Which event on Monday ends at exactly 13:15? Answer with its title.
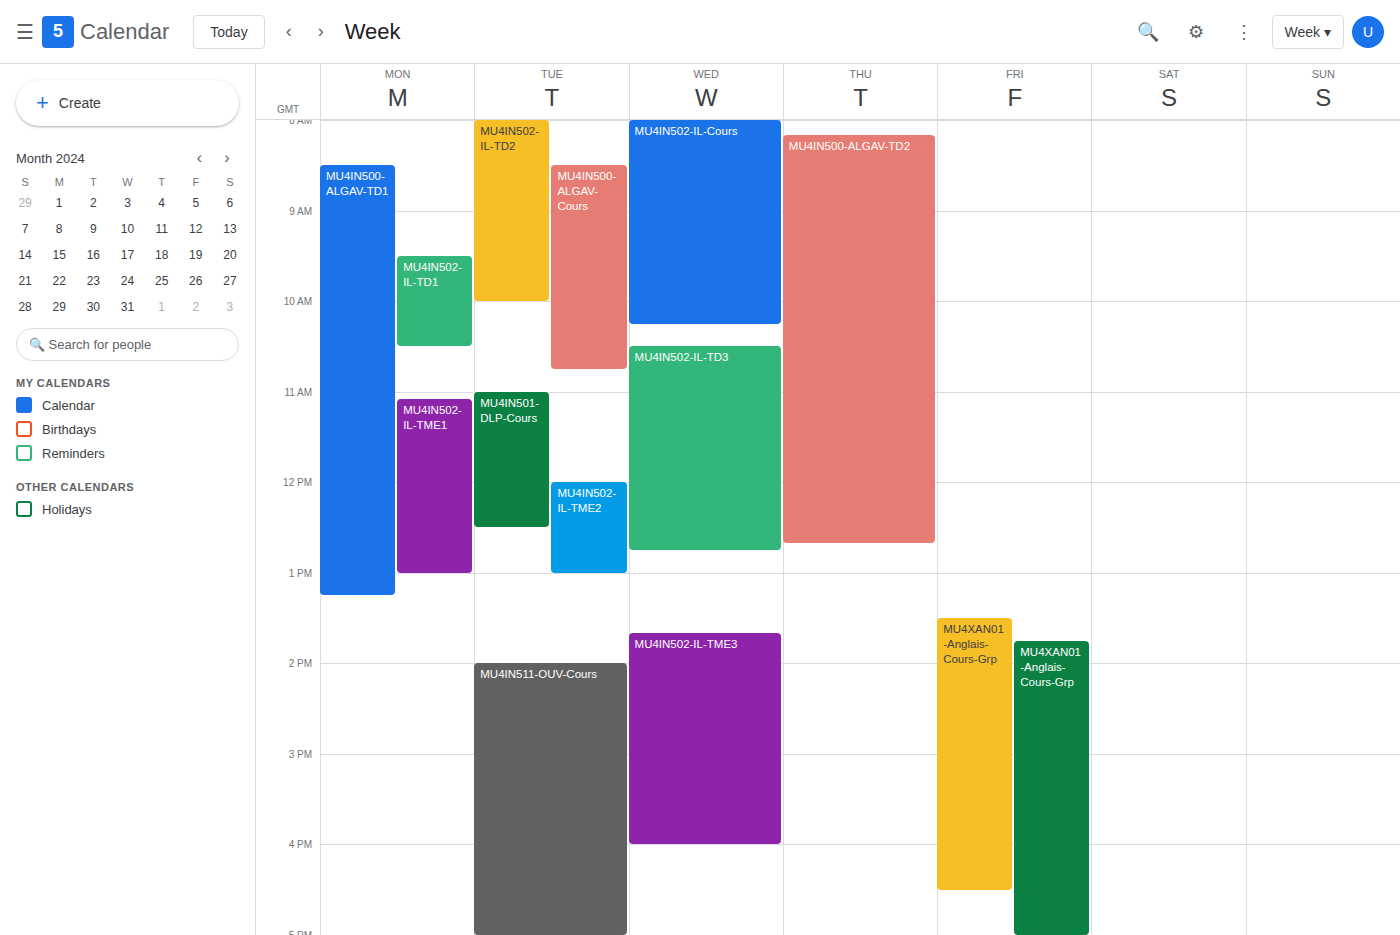
"MU4IN500-ALGAV-TD1"